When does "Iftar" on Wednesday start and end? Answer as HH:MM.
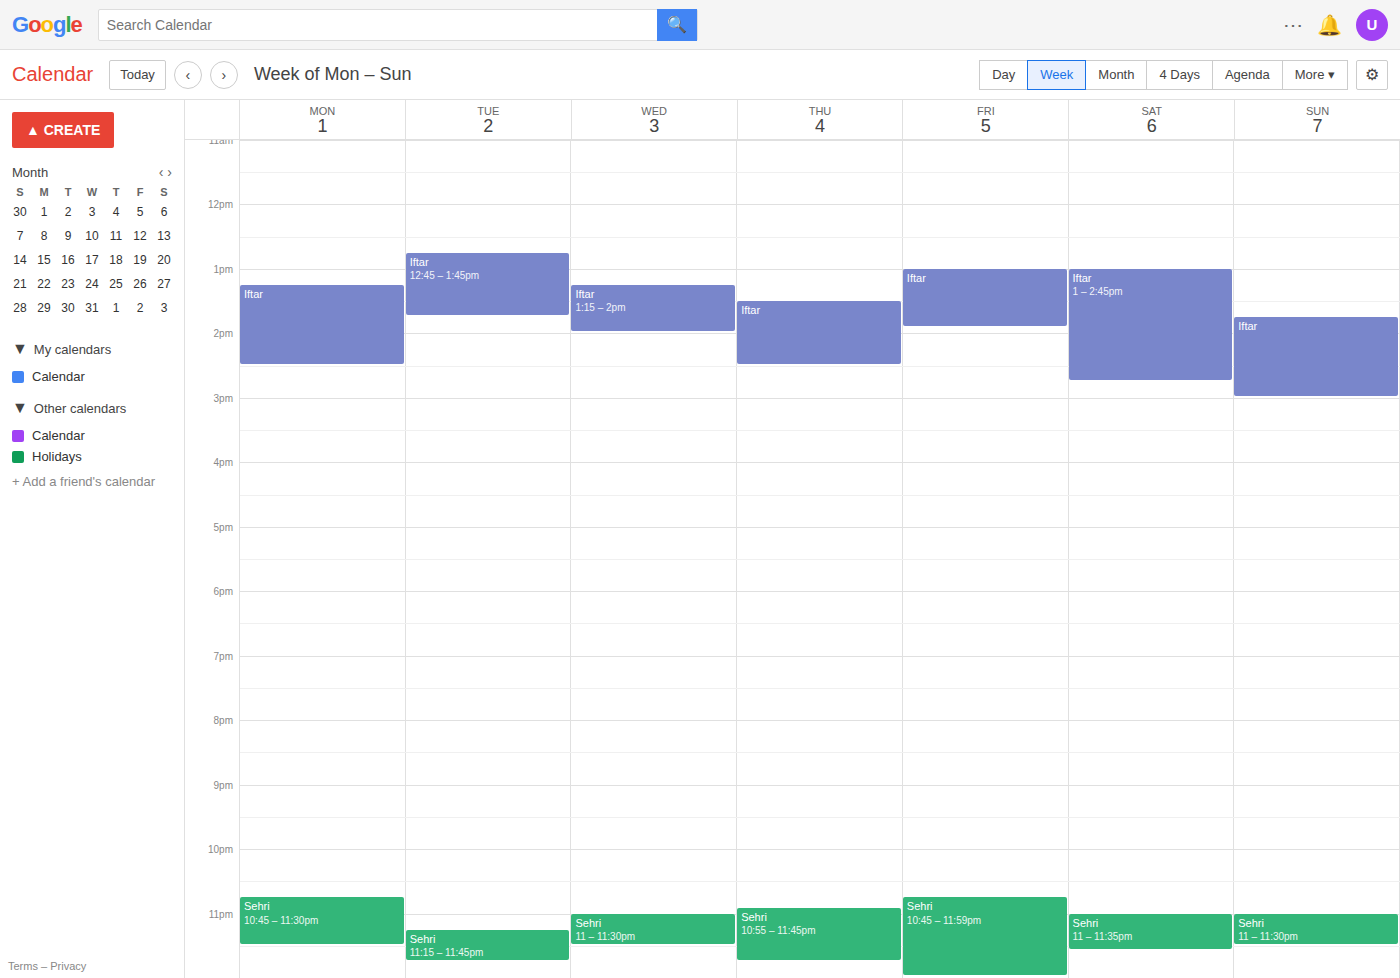
13:15 to 14:00